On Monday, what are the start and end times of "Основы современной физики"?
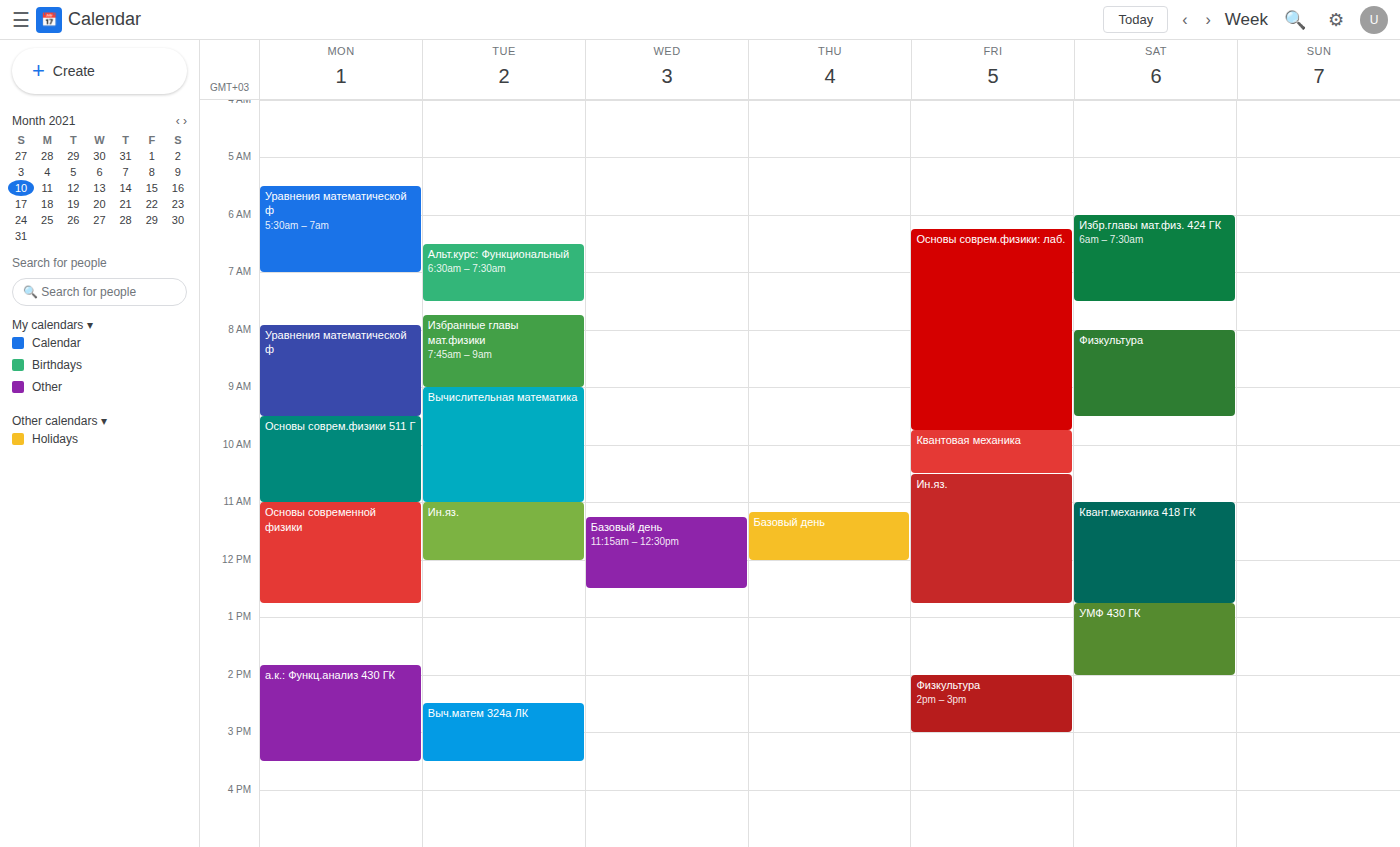
11:00 AM to 12:45 PM